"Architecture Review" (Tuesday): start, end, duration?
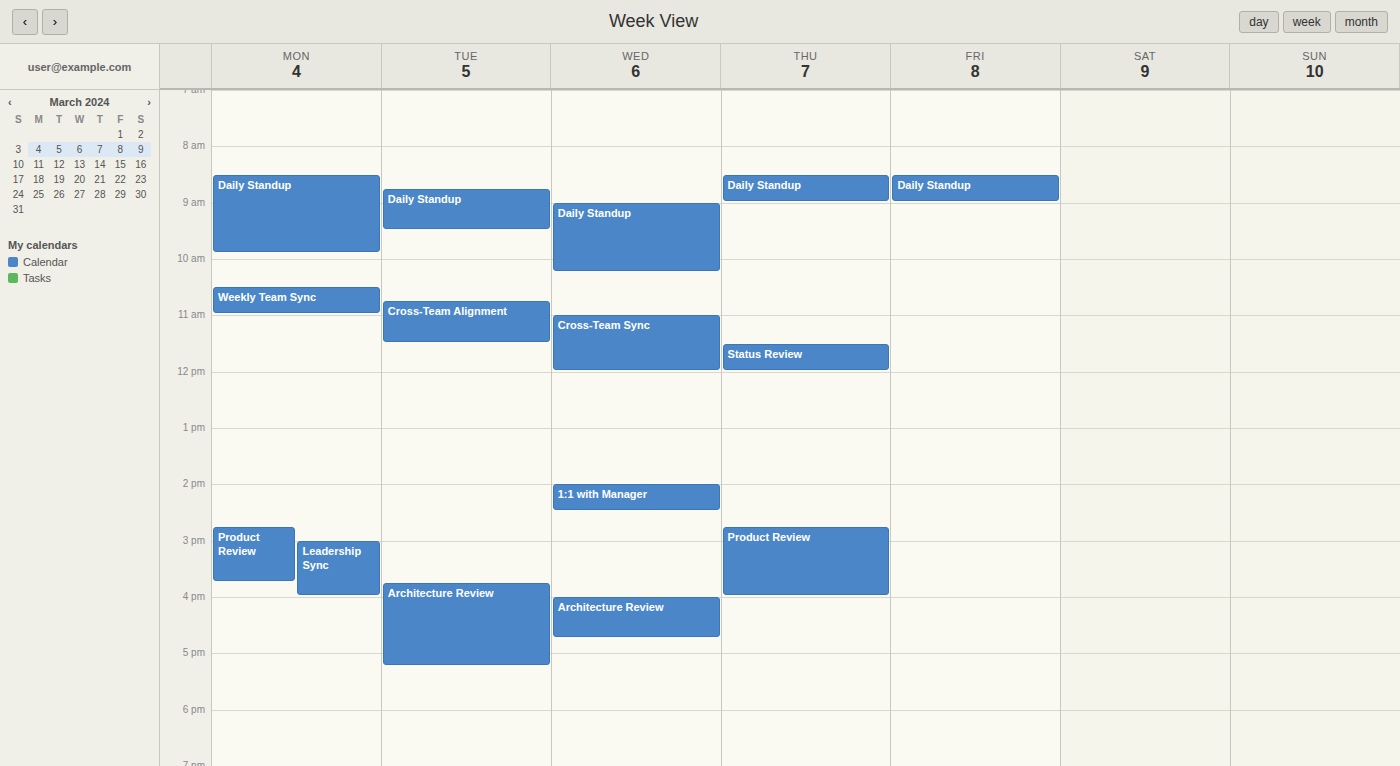
3:45 PM to 5:15 PM, 1 hour 30 minutes